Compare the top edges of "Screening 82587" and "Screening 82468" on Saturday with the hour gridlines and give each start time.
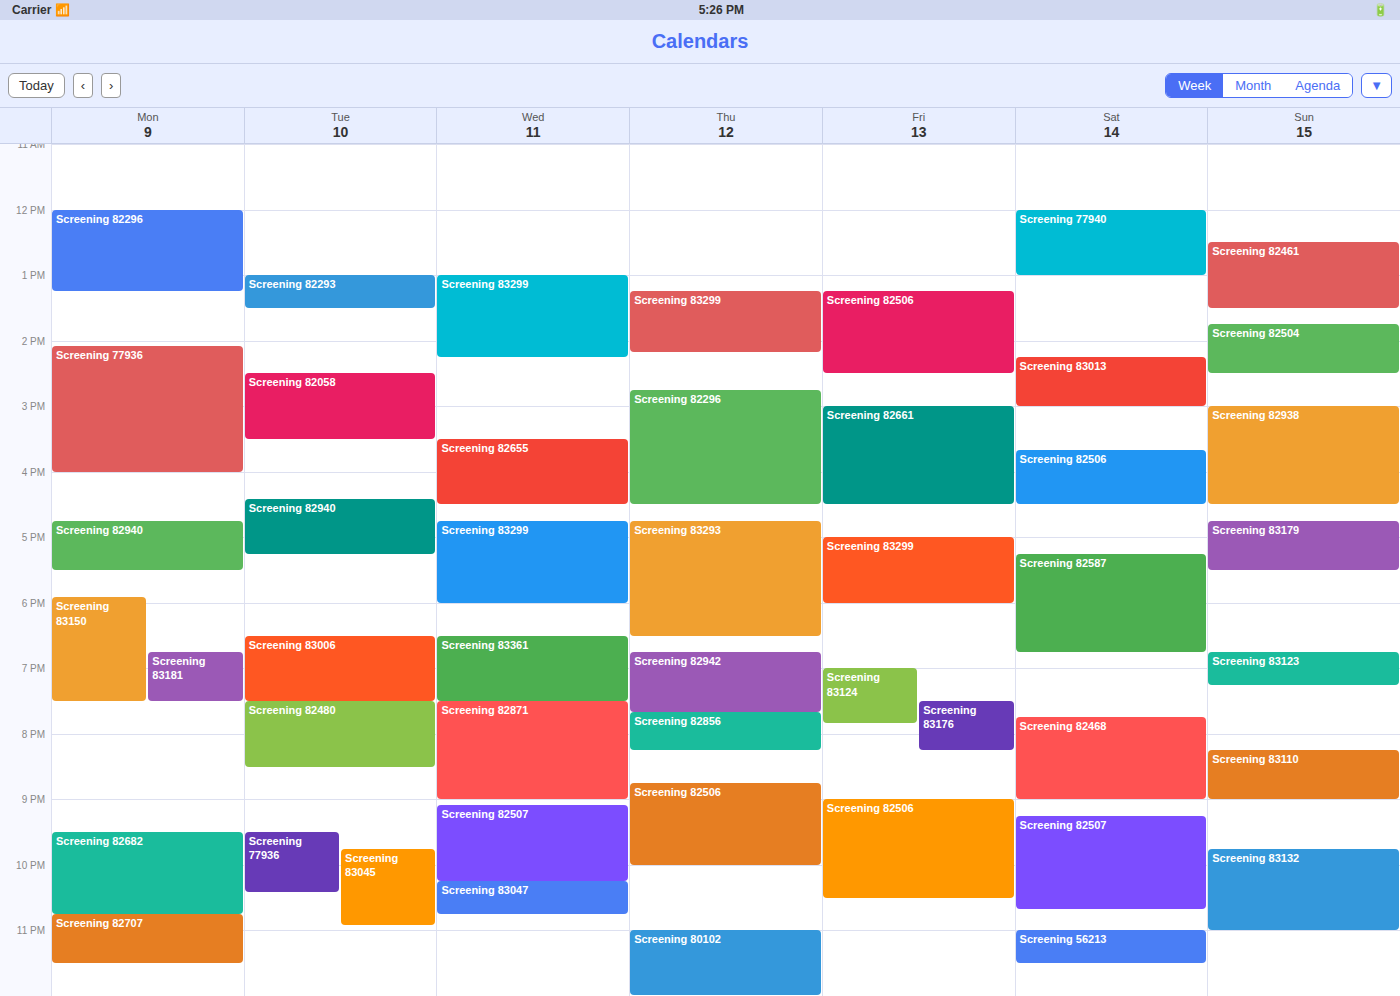
"Screening 82587": 5:15 PM, neither: a quarter of the way from the 5 PM line to the 6 PM line. "Screening 82468": 7:45 PM, neither: three quarters of the way from the 7 PM line to the 8 PM line.